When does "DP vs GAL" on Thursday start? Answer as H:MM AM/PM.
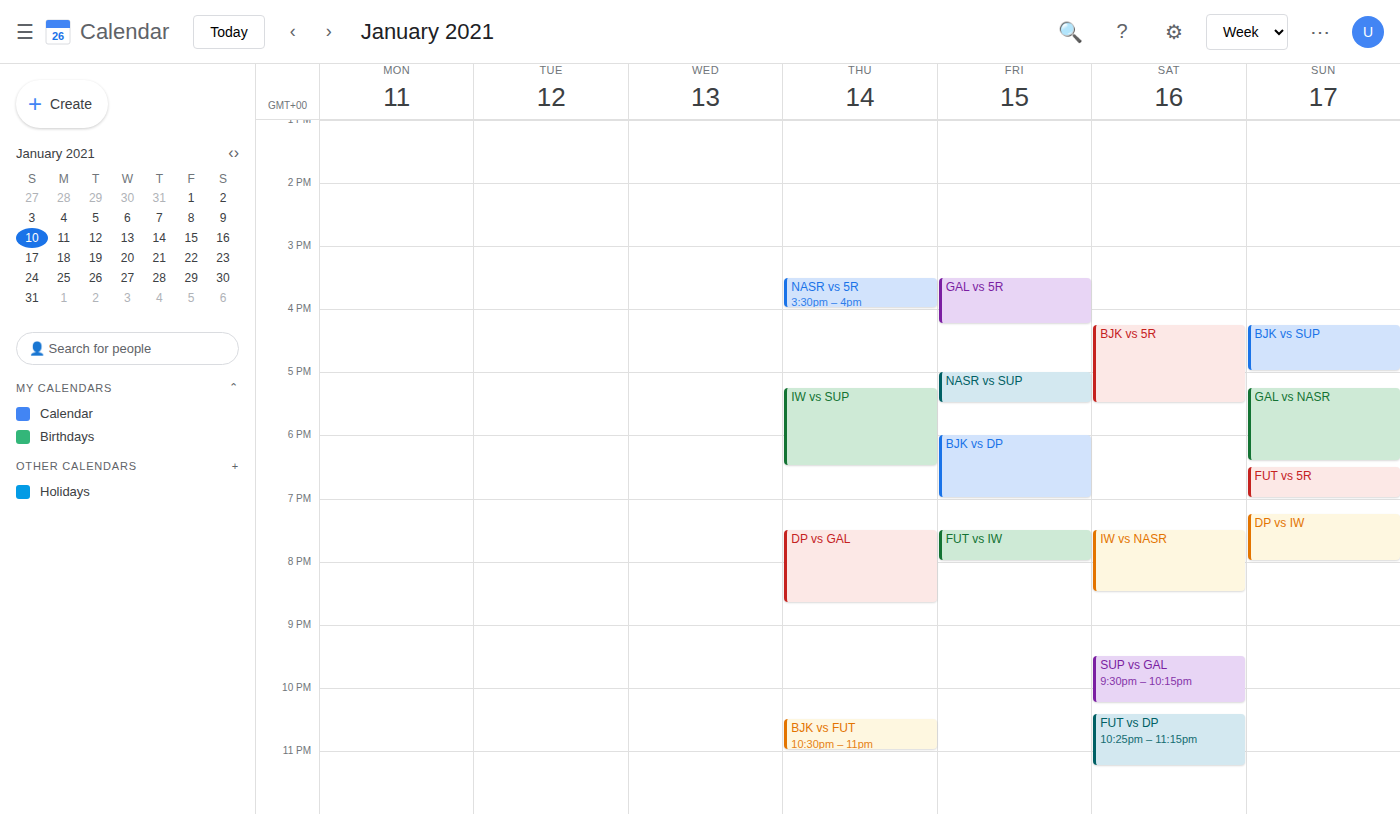
7:30 PM